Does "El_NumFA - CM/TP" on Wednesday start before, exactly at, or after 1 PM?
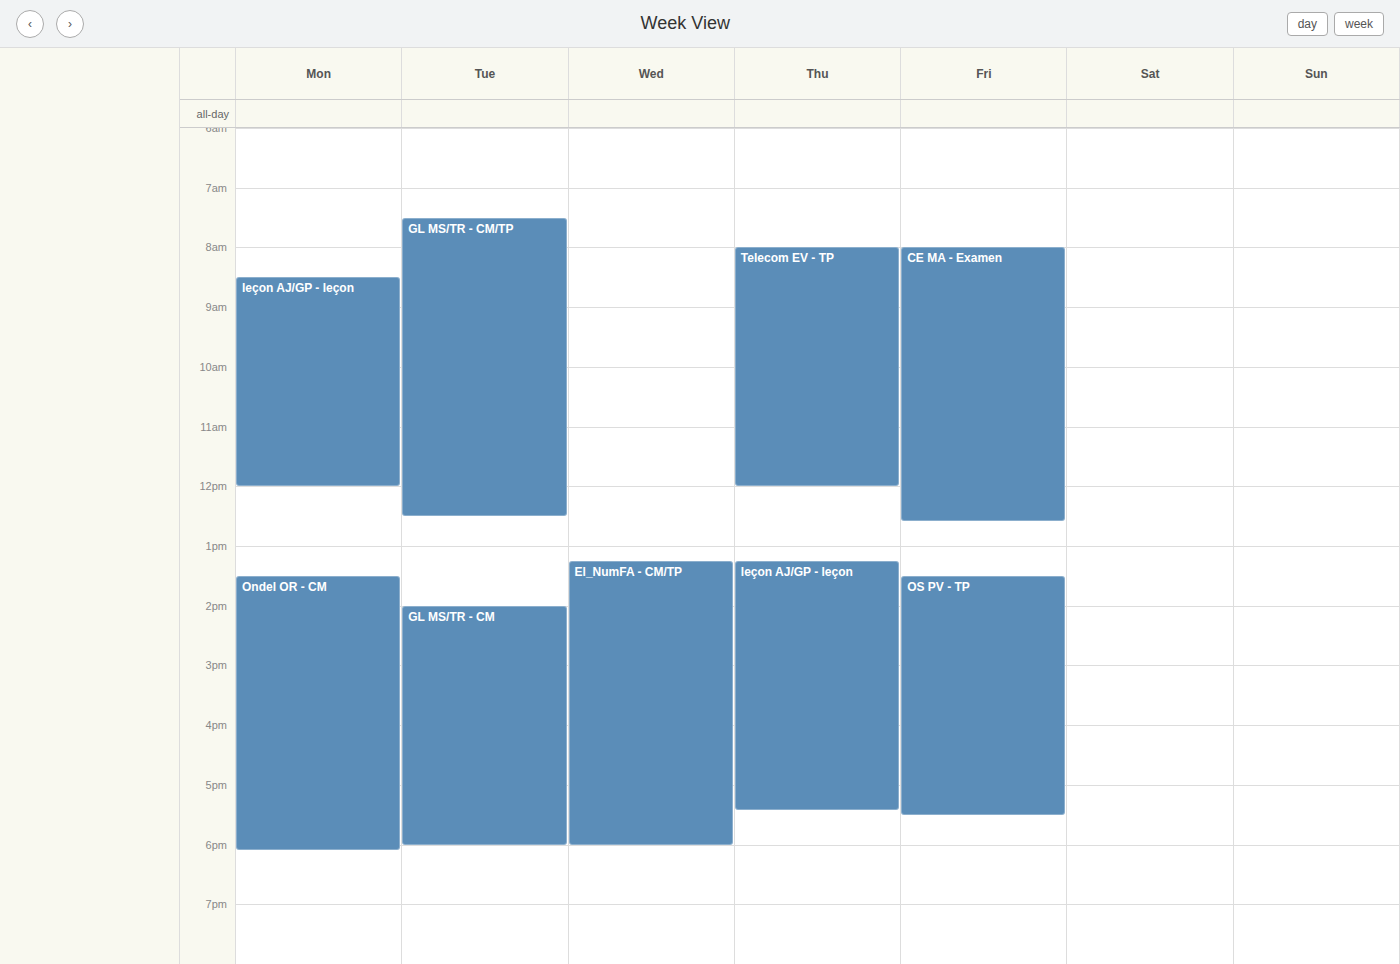
1:15 PM -- after 1 PM, 15 minutes below the 1 PM line.